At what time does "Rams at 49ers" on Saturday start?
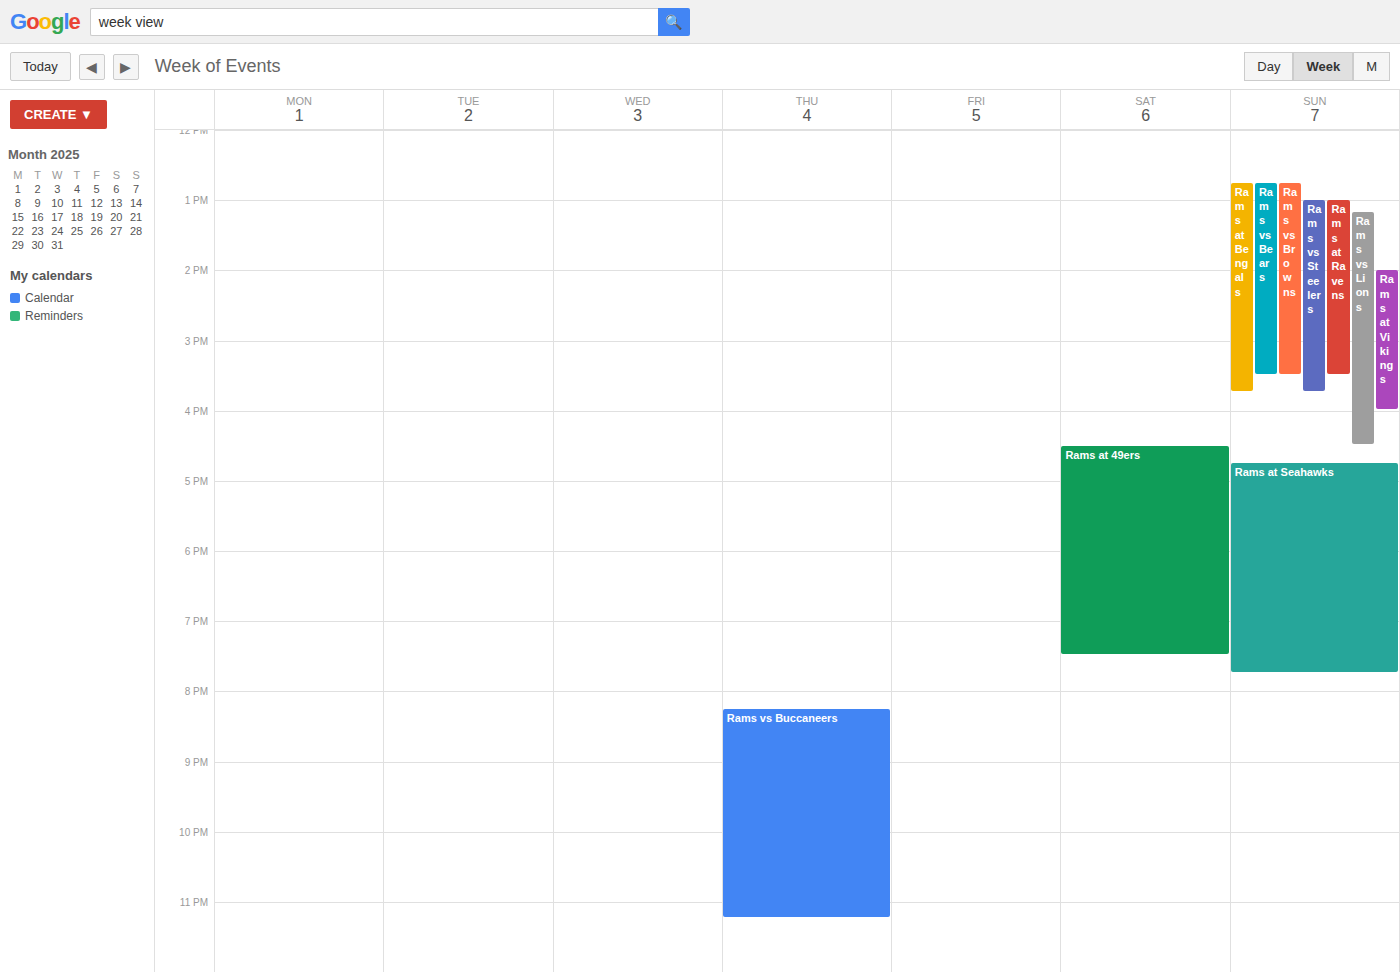
4:30 PM